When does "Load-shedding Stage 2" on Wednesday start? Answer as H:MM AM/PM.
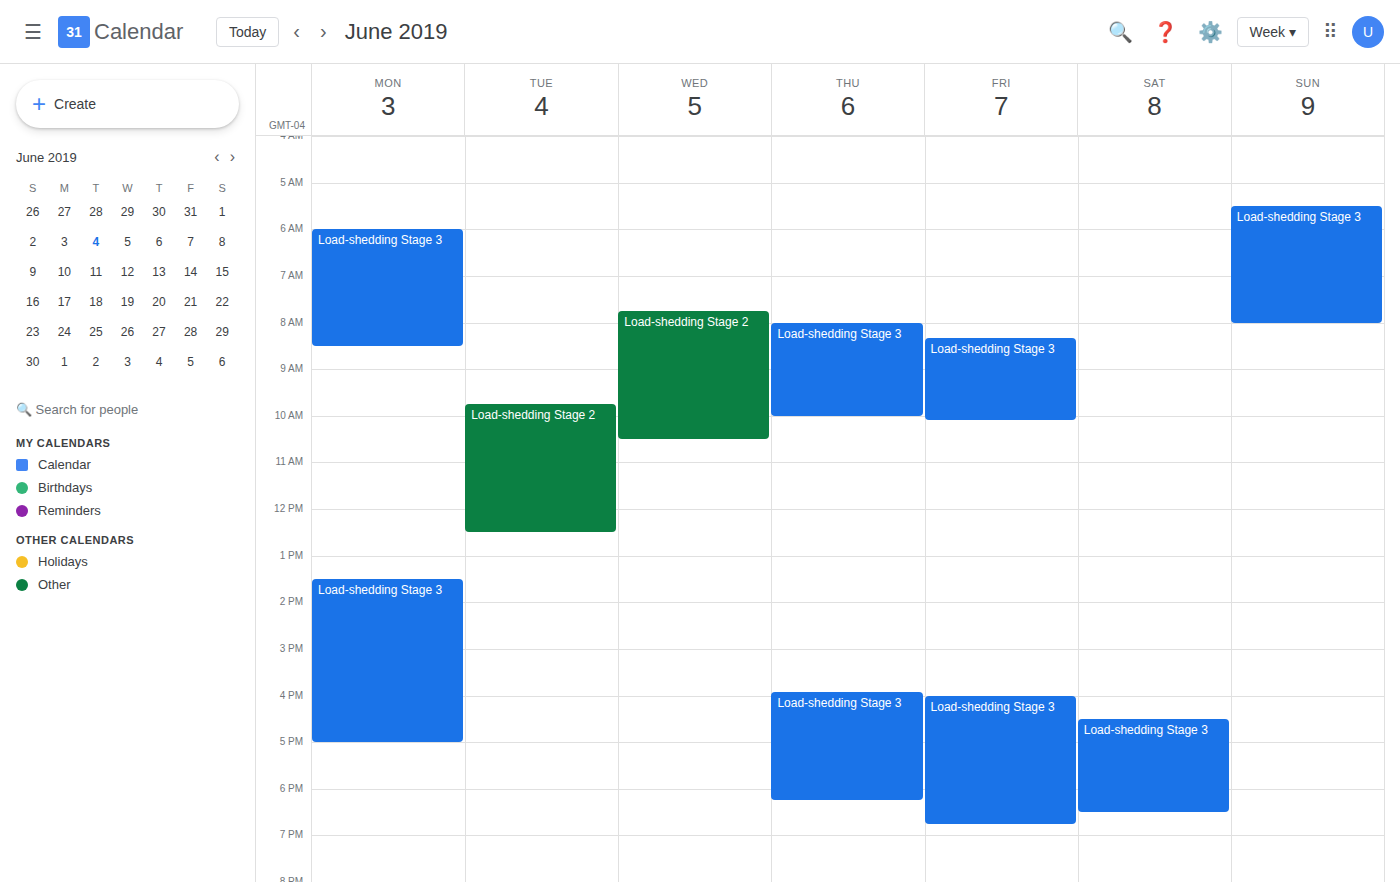
7:45 AM